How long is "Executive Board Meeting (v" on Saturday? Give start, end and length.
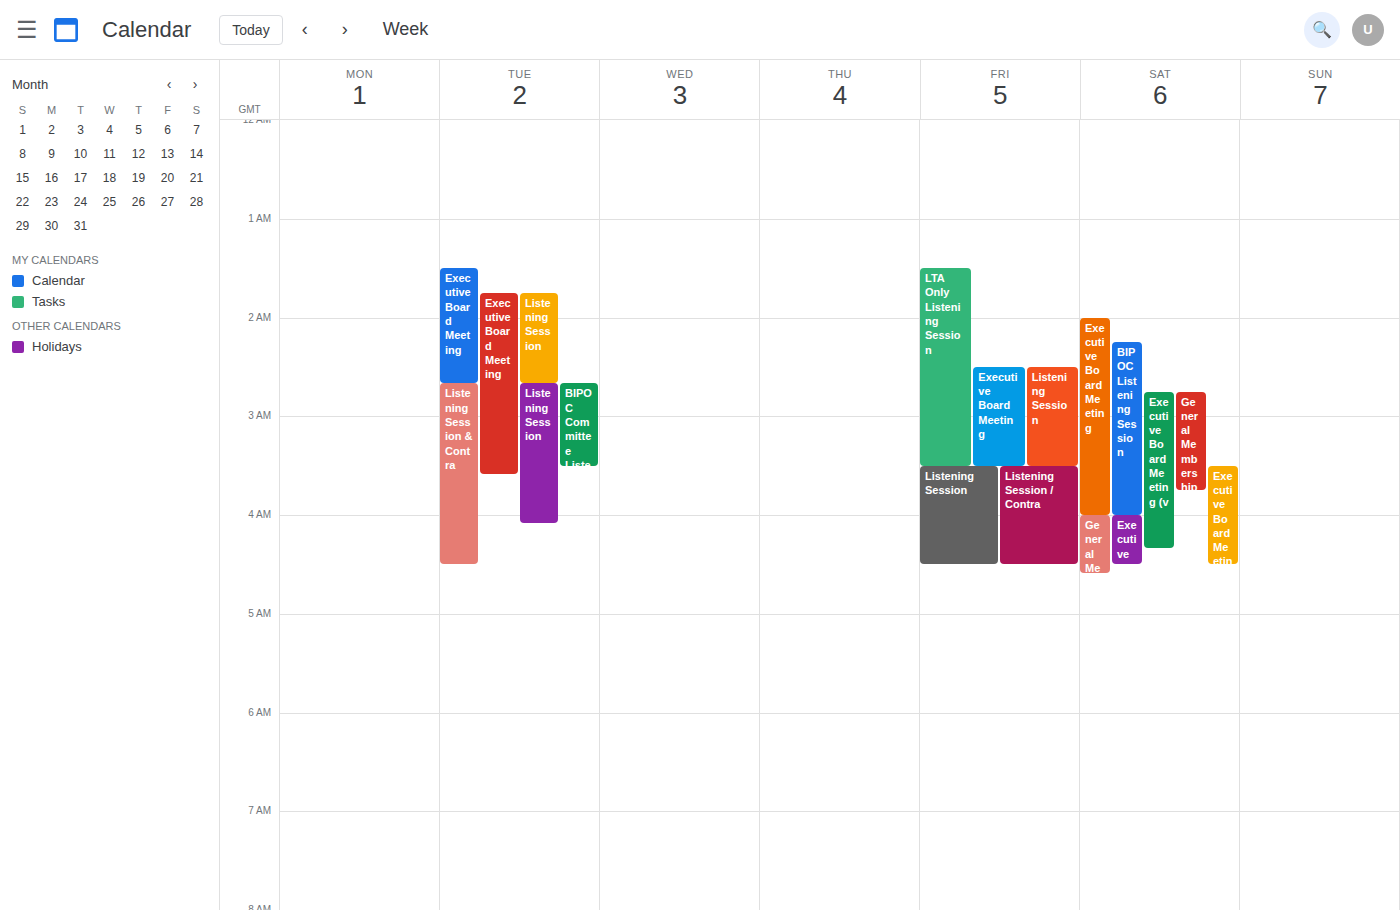
2:45 AM to 4:20 AM, 1 hour 35 minutes